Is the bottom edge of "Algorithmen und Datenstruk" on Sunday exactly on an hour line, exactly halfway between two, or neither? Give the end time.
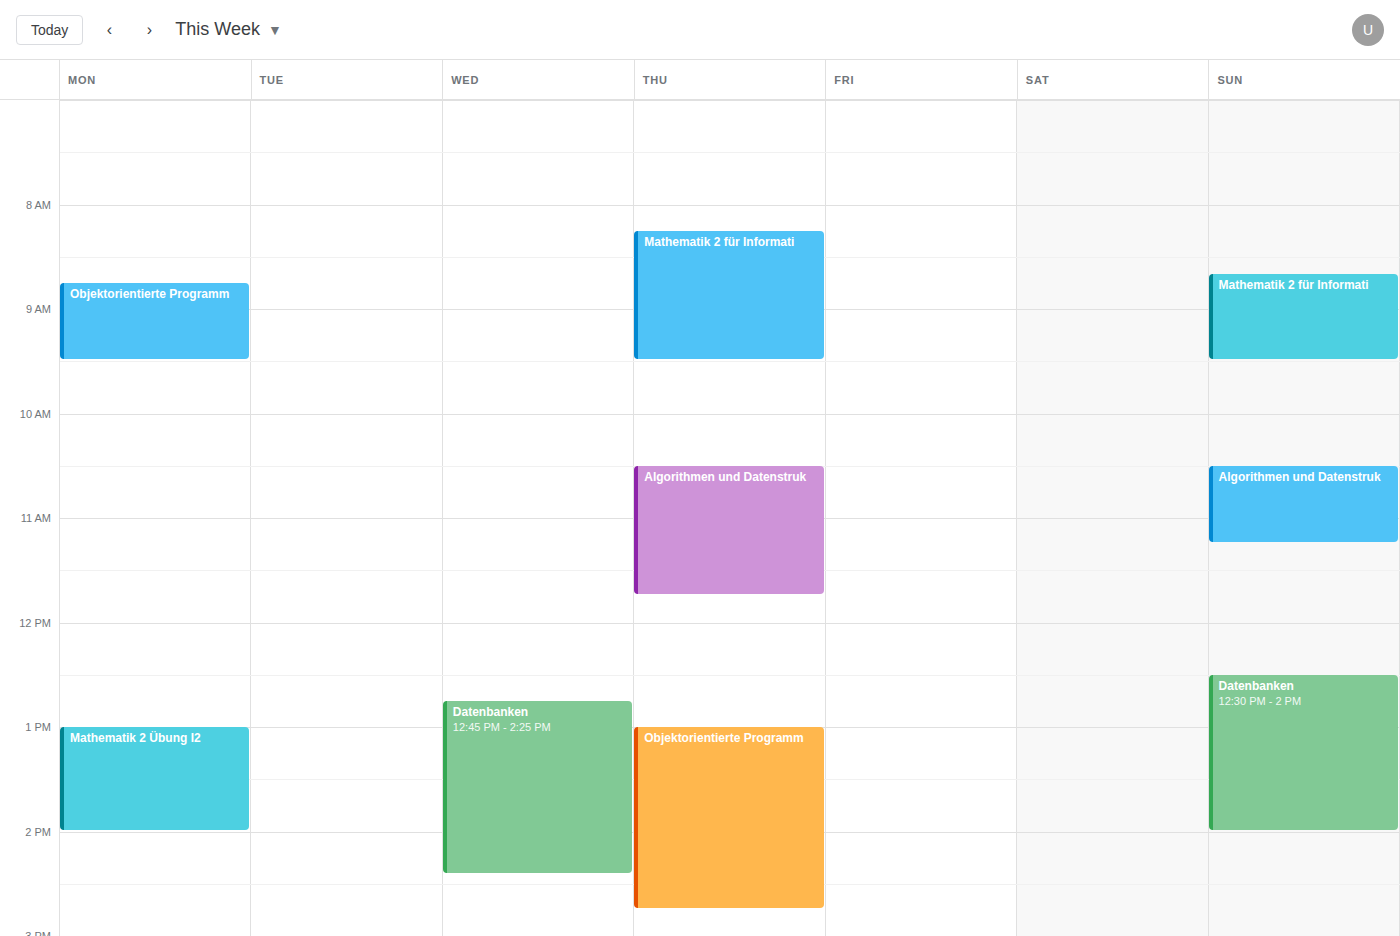
11:15 AM -- neither: a quarter of the way from the 11 AM line to the 12 PM line.